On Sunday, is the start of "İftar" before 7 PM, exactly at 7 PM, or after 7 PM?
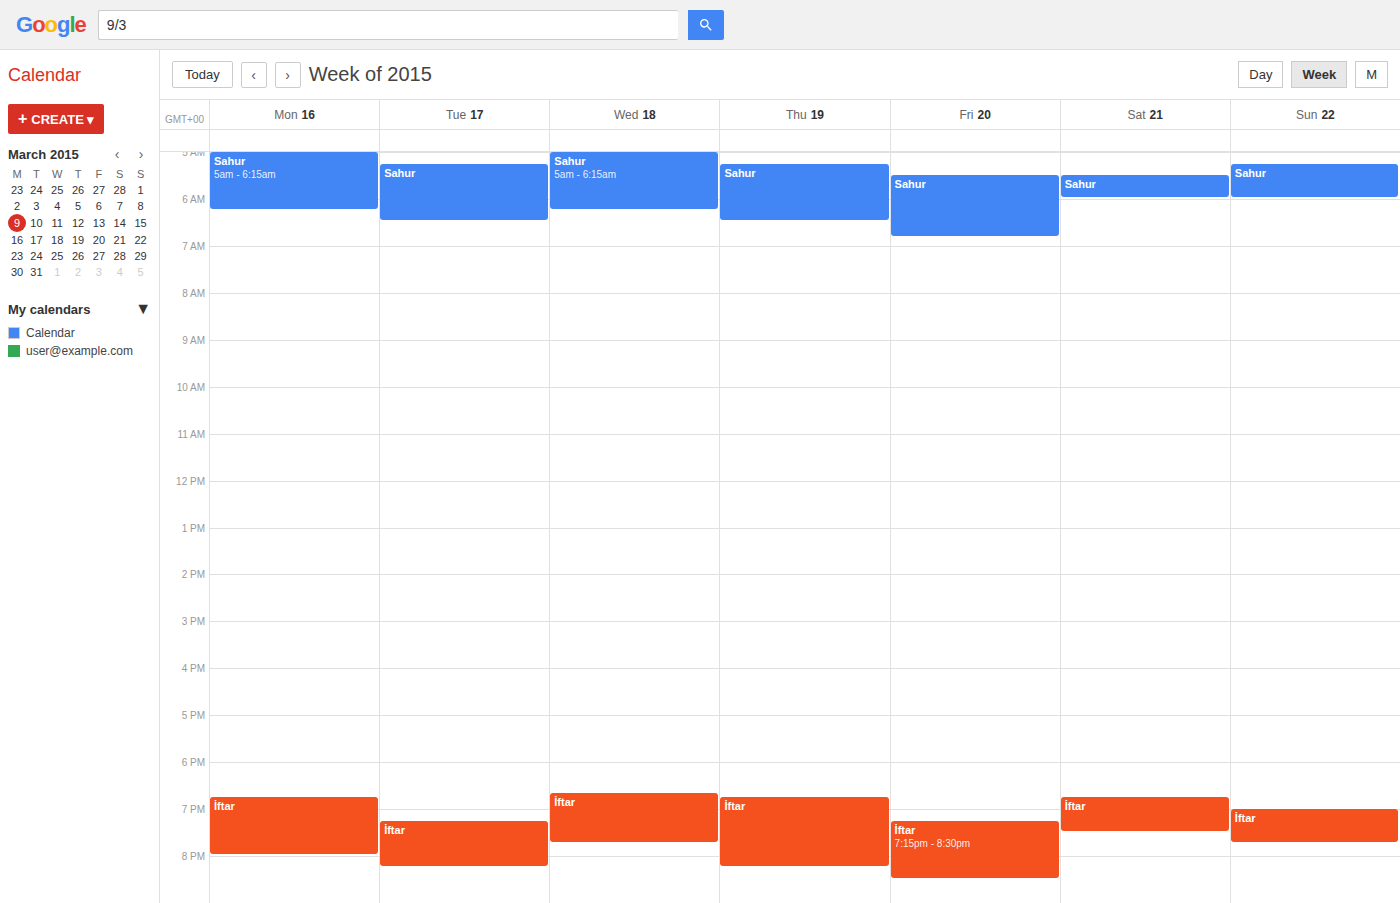
7:00 PM -- exactly at 7 PM, on the 7 PM line.